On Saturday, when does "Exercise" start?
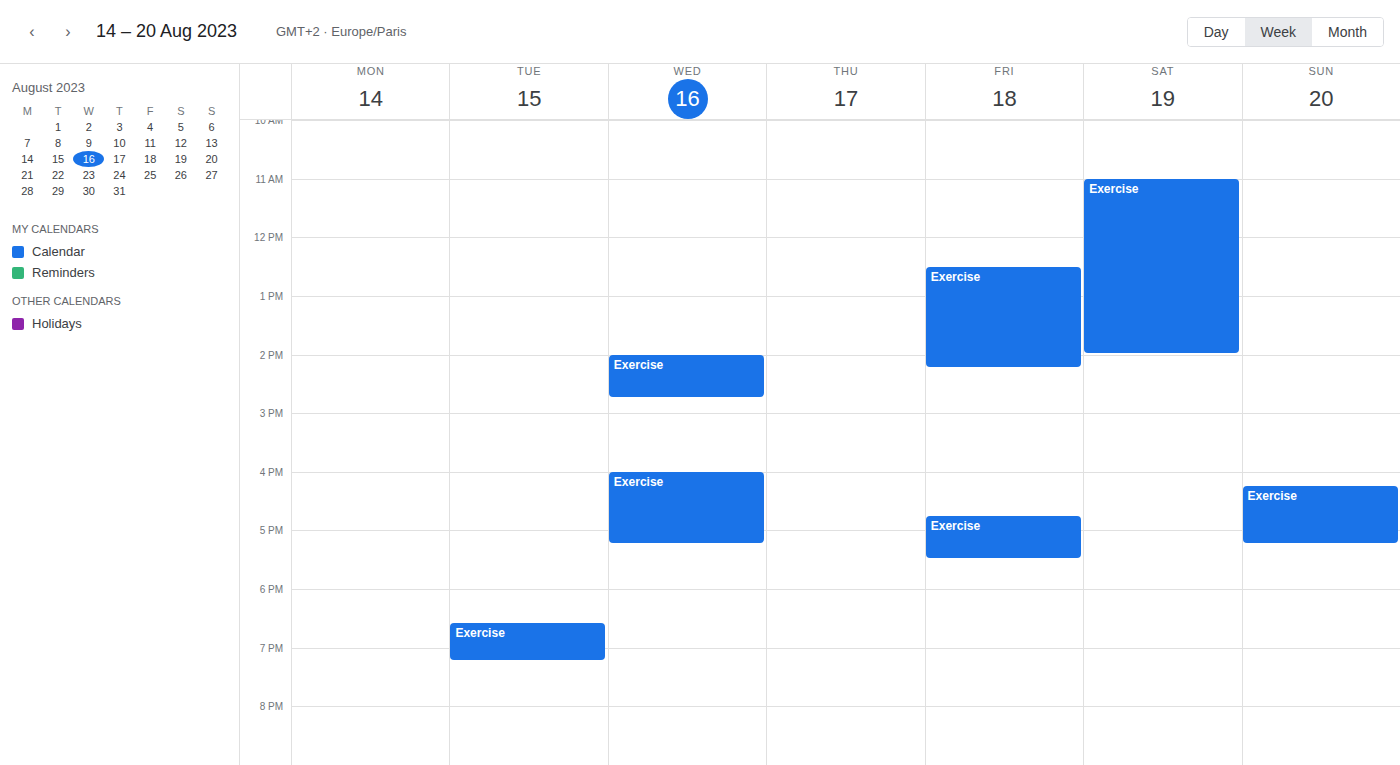
11:00 AM